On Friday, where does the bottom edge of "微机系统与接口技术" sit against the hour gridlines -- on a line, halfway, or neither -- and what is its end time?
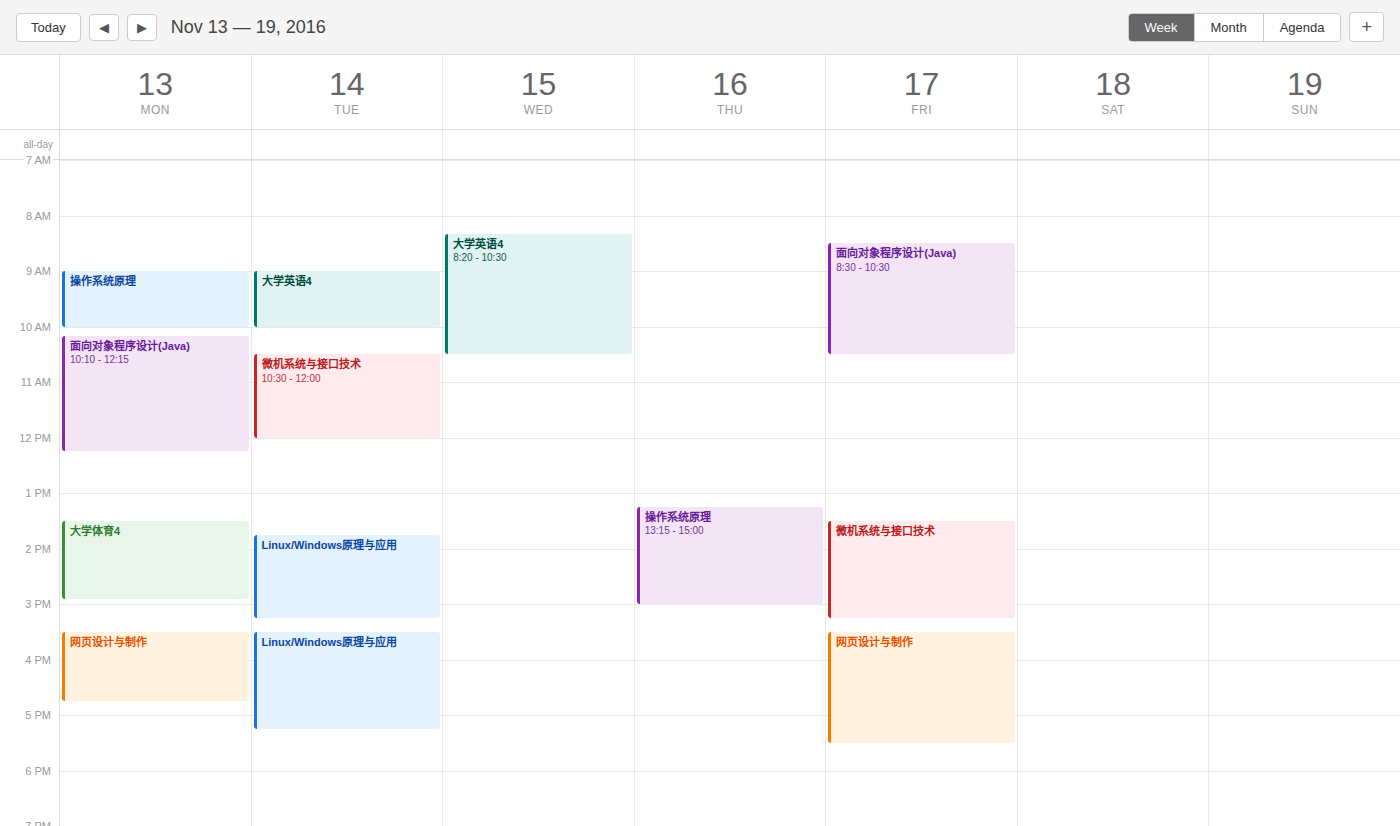
3:15 PM -- neither: a quarter of the way from the 3 PM line to the 4 PM line.